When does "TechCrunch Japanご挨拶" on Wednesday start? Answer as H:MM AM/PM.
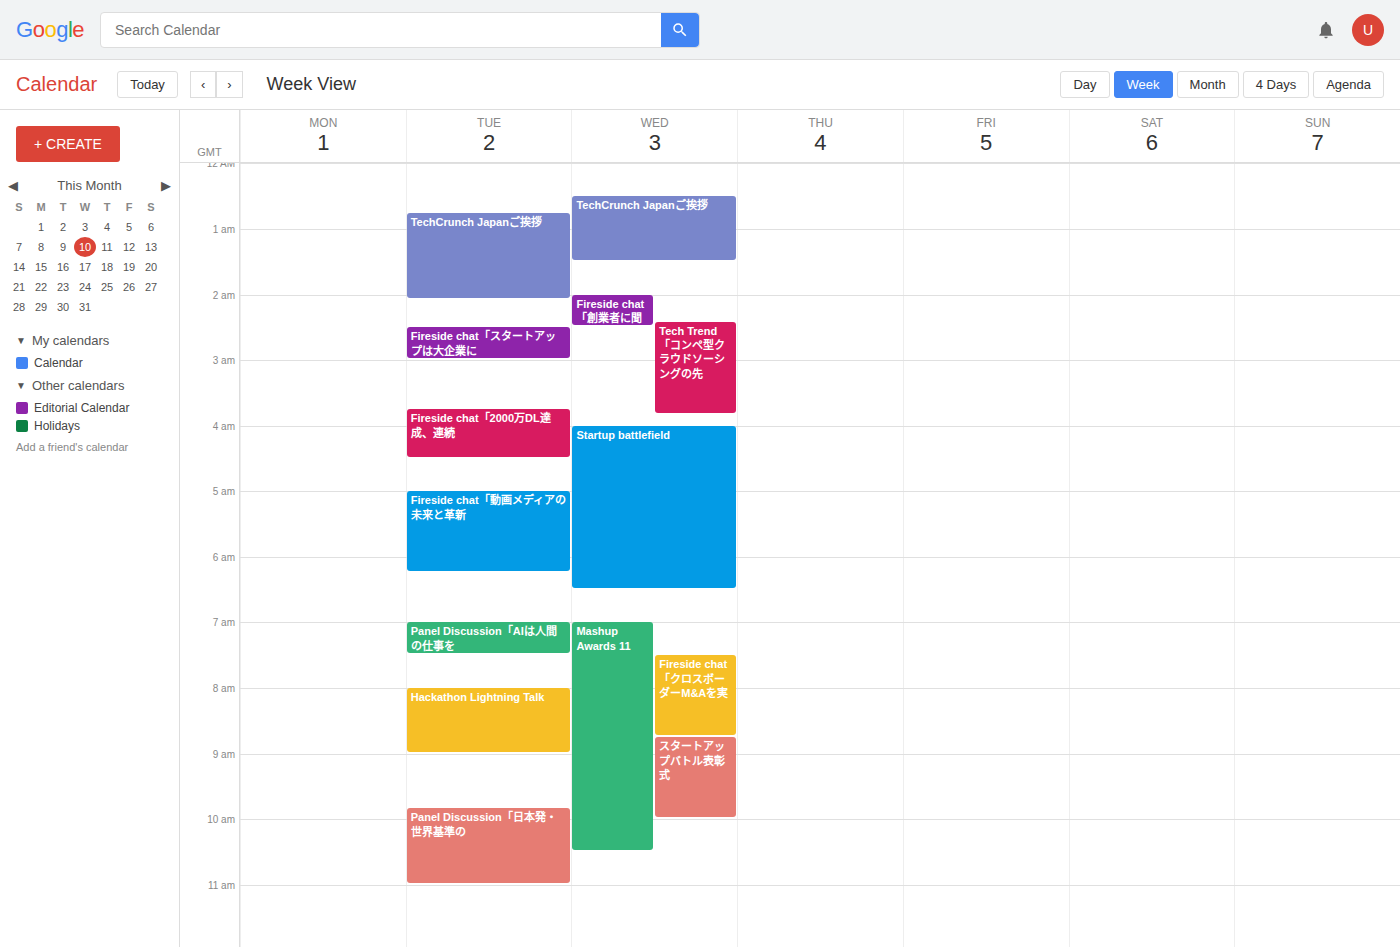
12:30 AM